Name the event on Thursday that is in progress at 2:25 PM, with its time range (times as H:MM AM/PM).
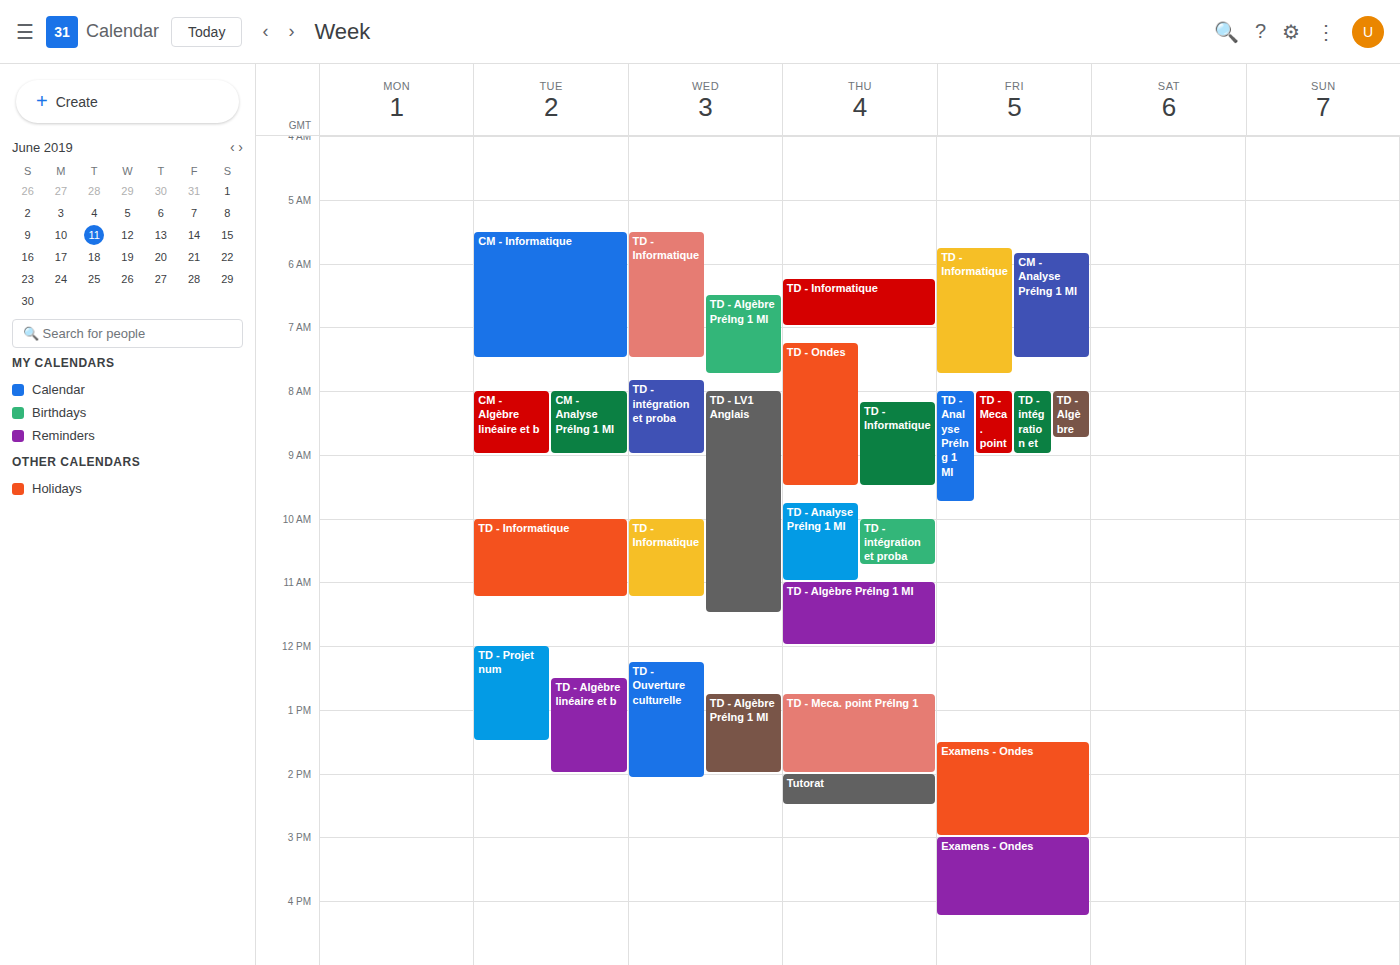
"Tutorat", 2:00 PM to 2:30 PM